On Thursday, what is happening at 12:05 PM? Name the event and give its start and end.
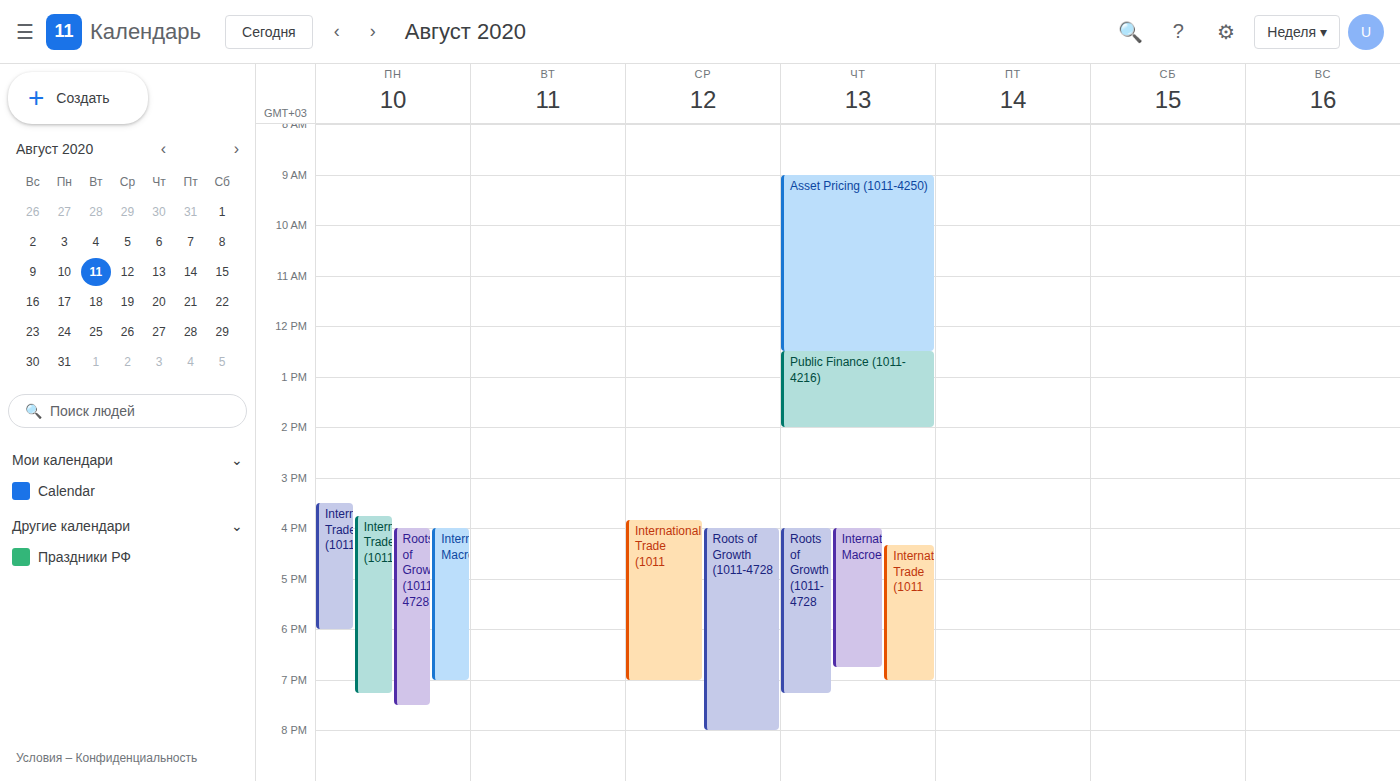
"Asset Pricing (1011-4250)", 9:00 AM to 12:30 PM